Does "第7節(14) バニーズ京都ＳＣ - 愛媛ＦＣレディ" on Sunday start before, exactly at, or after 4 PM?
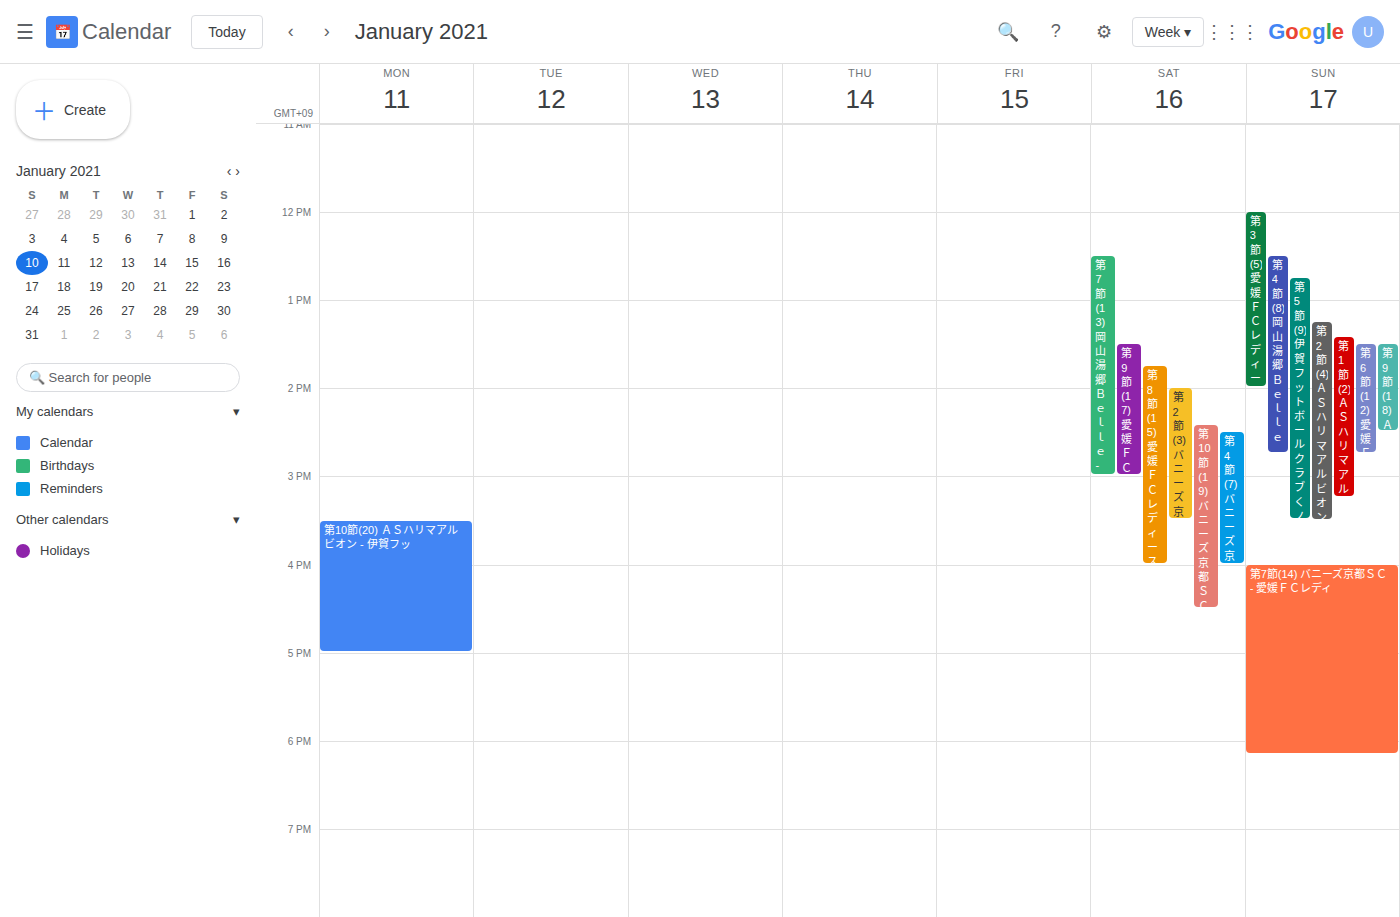
4:00 PM -- exactly at 4 PM, on the 4 PM line.